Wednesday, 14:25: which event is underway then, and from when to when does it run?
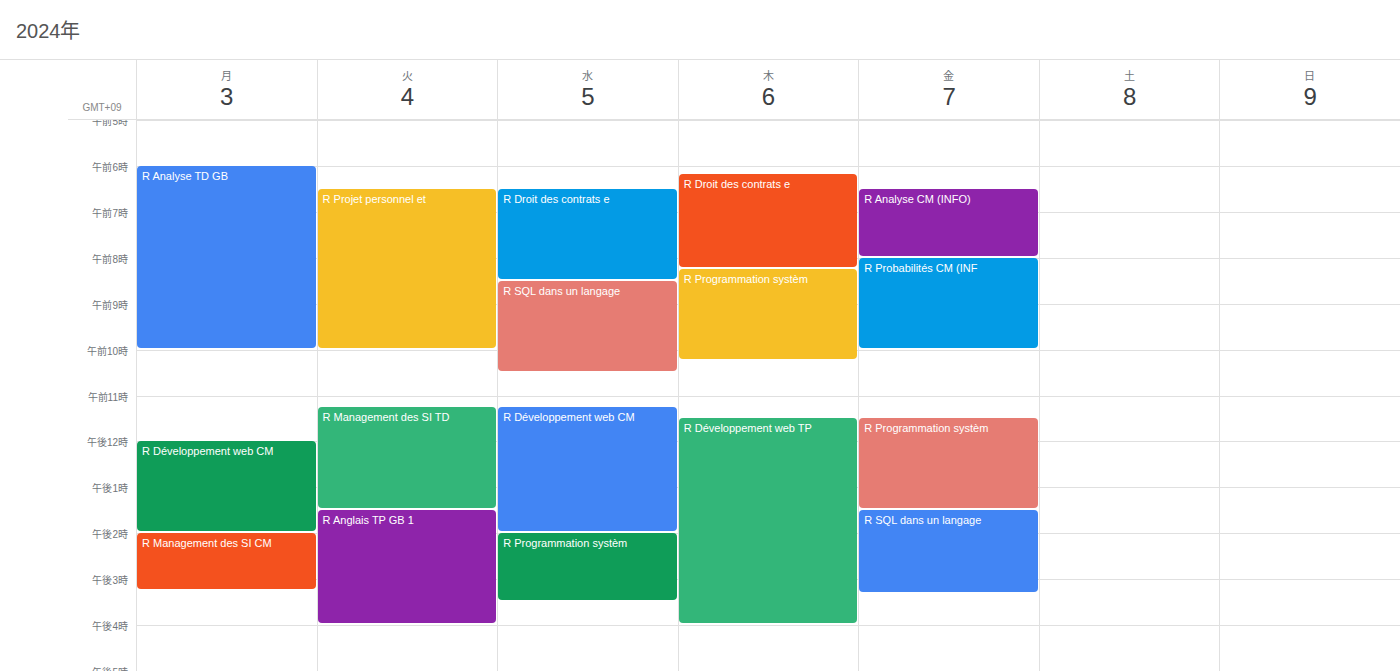
"R Programmation systèm", 14:00 to 15:30